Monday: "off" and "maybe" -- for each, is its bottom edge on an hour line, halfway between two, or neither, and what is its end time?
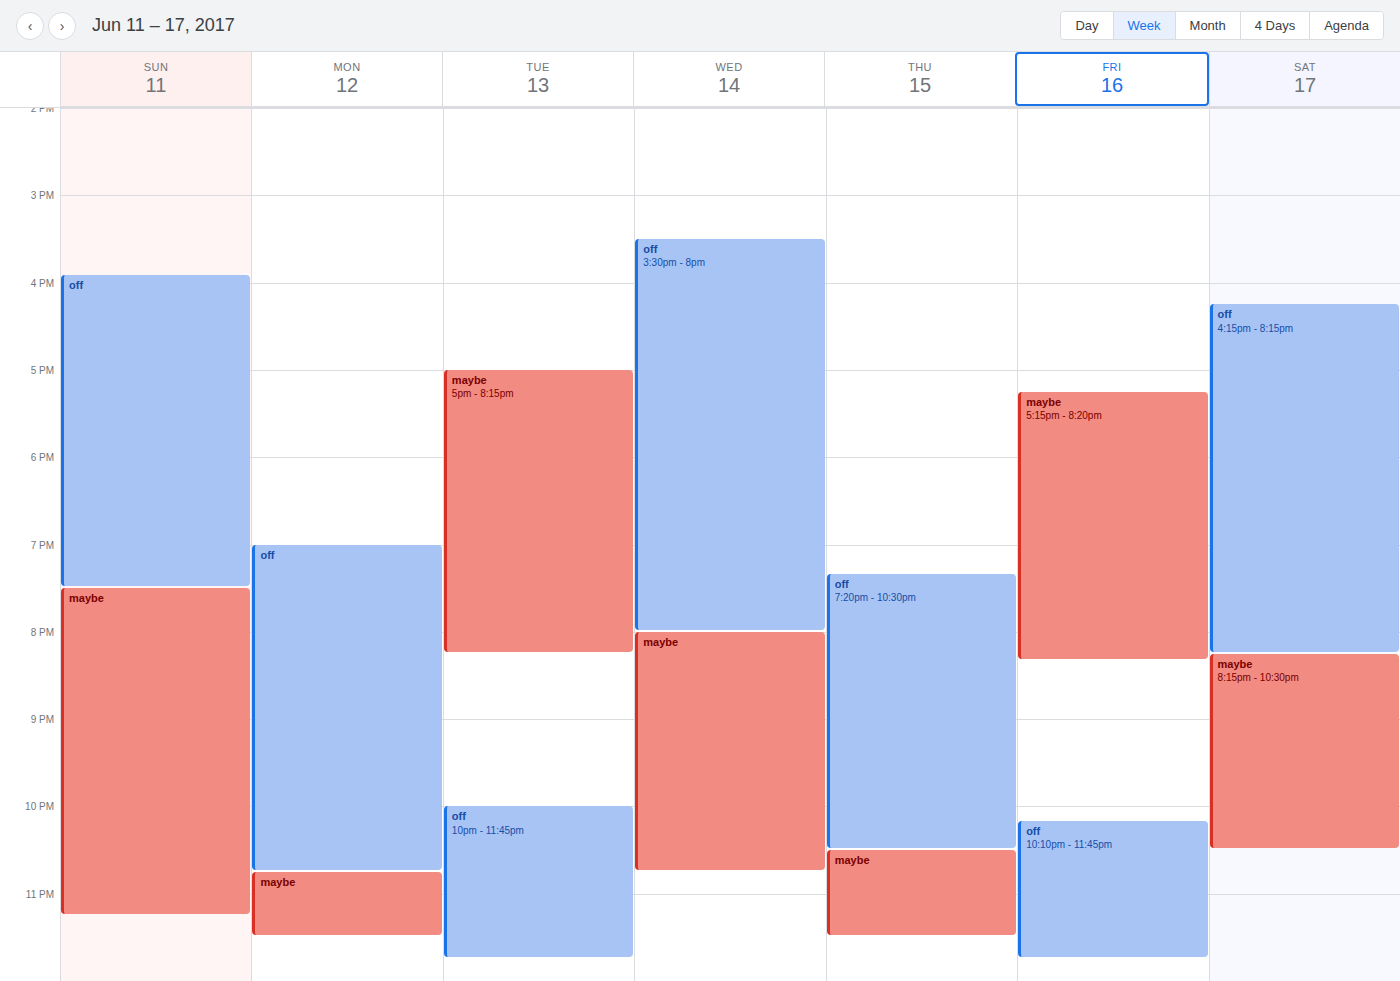
"off": 10:45 PM, neither: three quarters of the way from the 10 PM line to the 11 PM line. "maybe": 11:30 PM, halfway between the 11 PM and 12 AM lines.